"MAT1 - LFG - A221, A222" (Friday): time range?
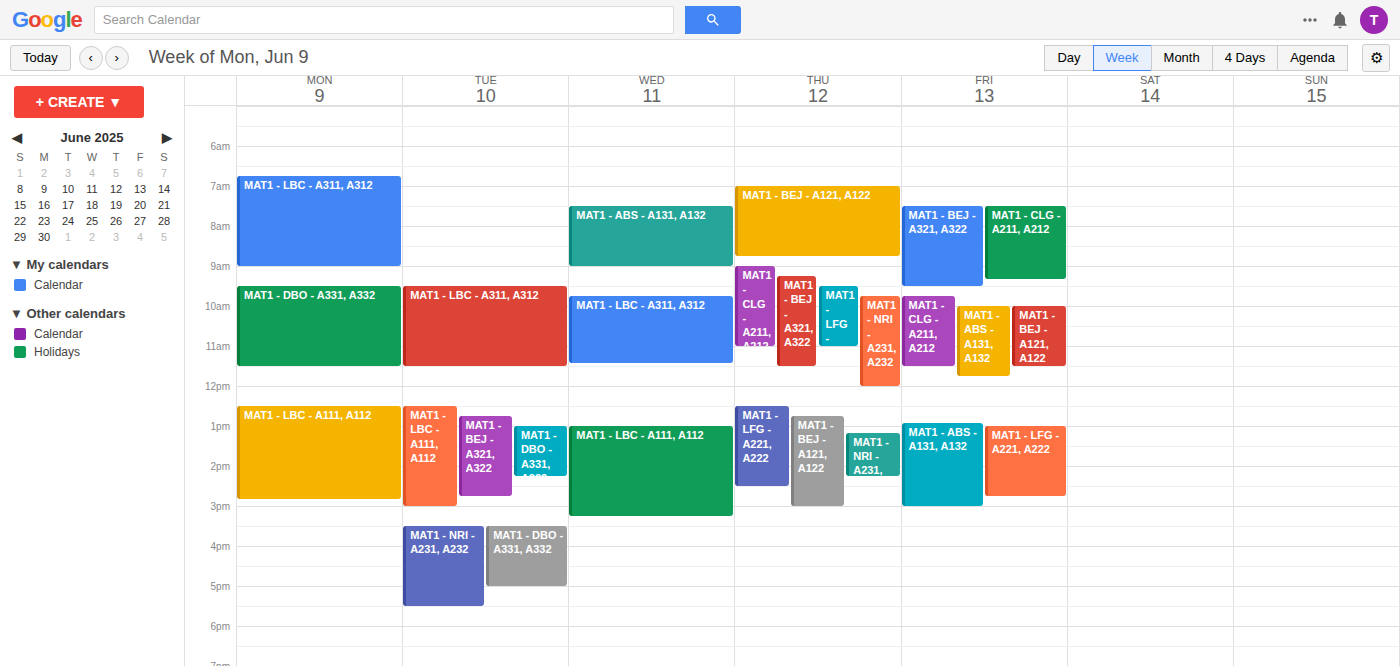
1:00 PM to 2:45 PM